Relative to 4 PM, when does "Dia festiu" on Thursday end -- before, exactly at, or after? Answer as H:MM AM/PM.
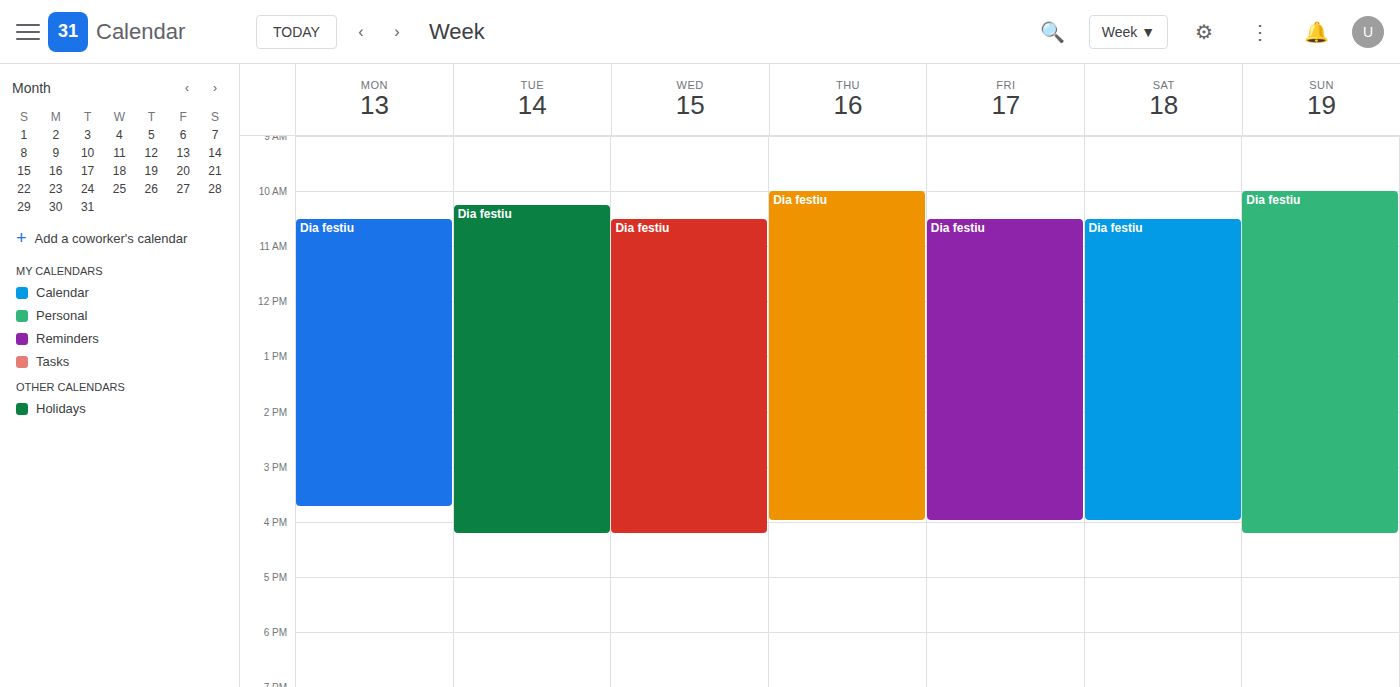
4:00 PM -- exactly at 4 PM, on the 4 PM line.